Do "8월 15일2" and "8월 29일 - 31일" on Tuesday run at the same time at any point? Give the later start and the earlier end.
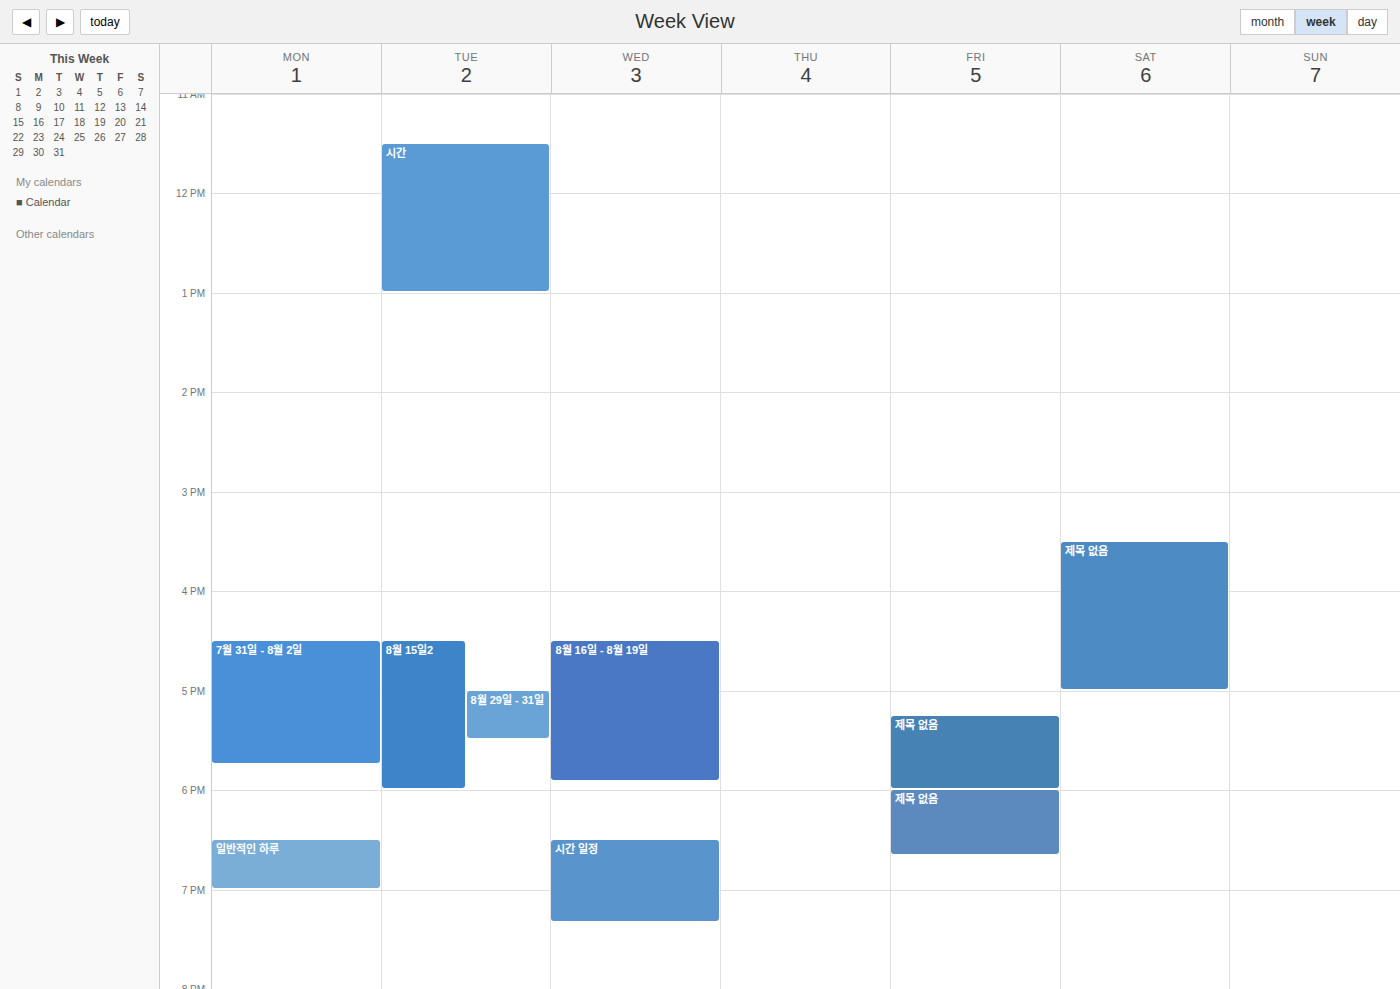
"8월 29일 - 31일" runs 5:00 PM to 5:30 PM, inside "8월 15일2" -- they overlap.